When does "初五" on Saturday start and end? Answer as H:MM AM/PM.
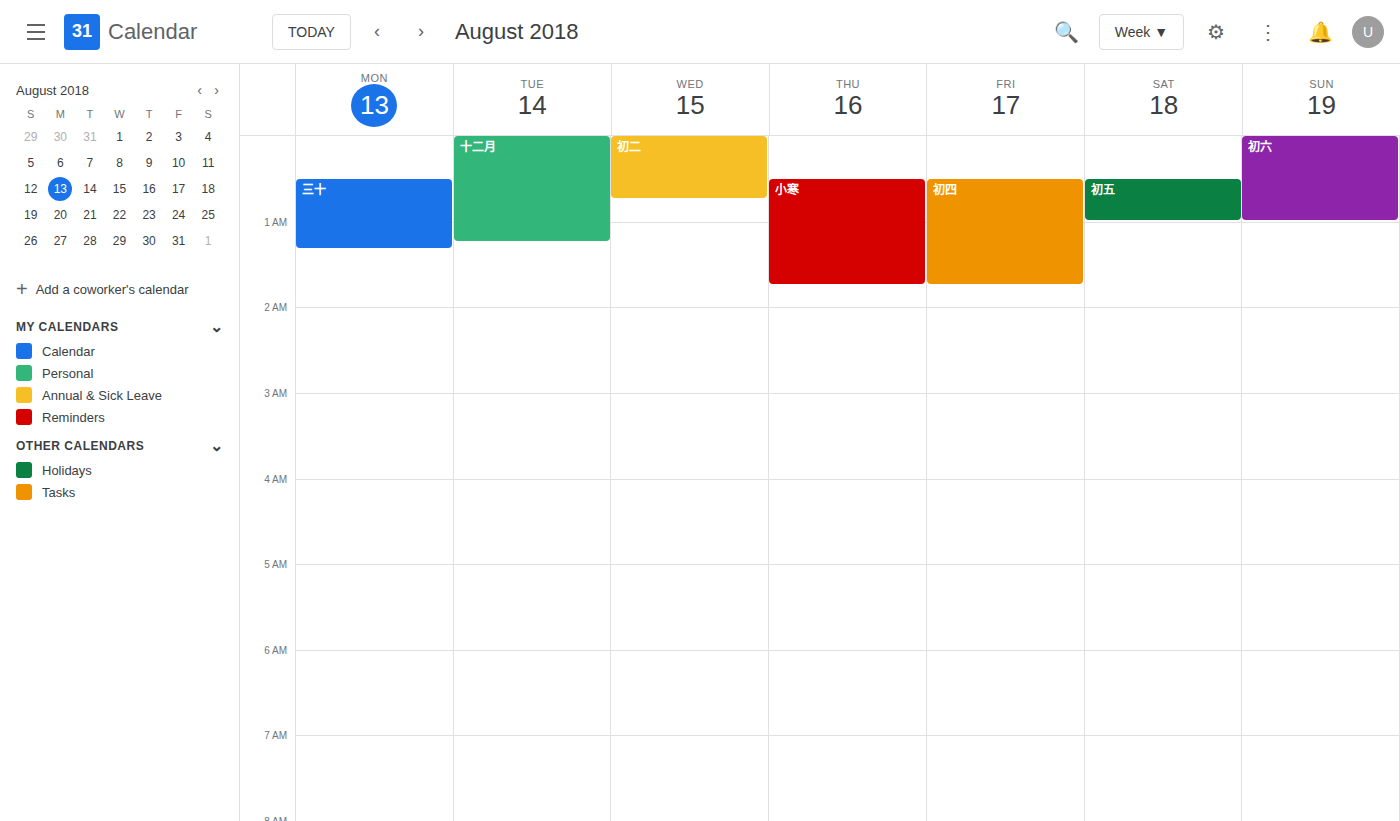
12:30 AM to 1:00 AM